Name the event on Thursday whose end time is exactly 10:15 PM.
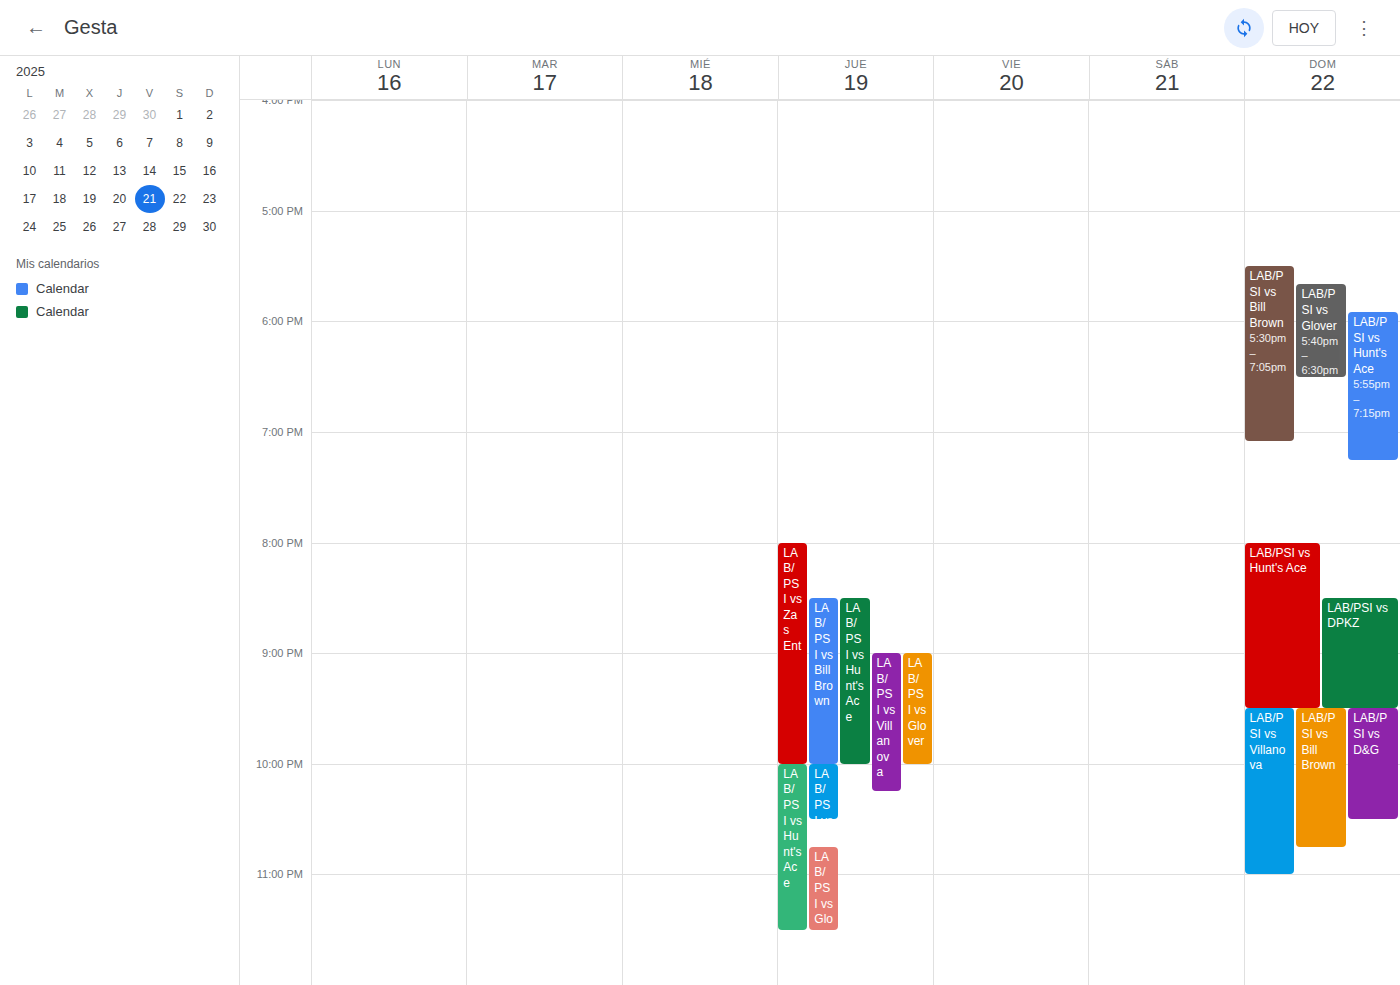
"LAB/PSI vs Villanova"